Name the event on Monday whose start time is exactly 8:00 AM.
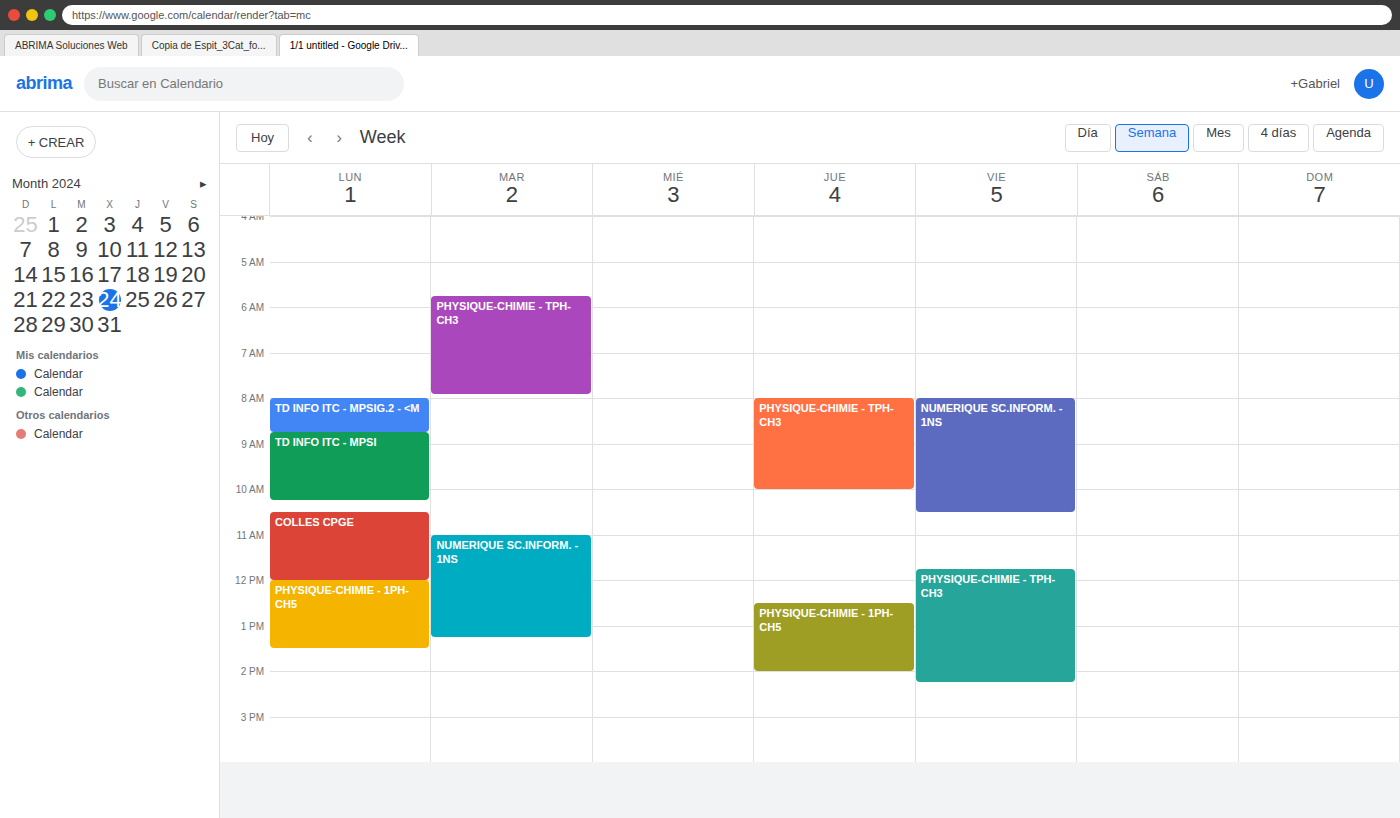
"TD INFO ITC - MPSIG.2 - <M"